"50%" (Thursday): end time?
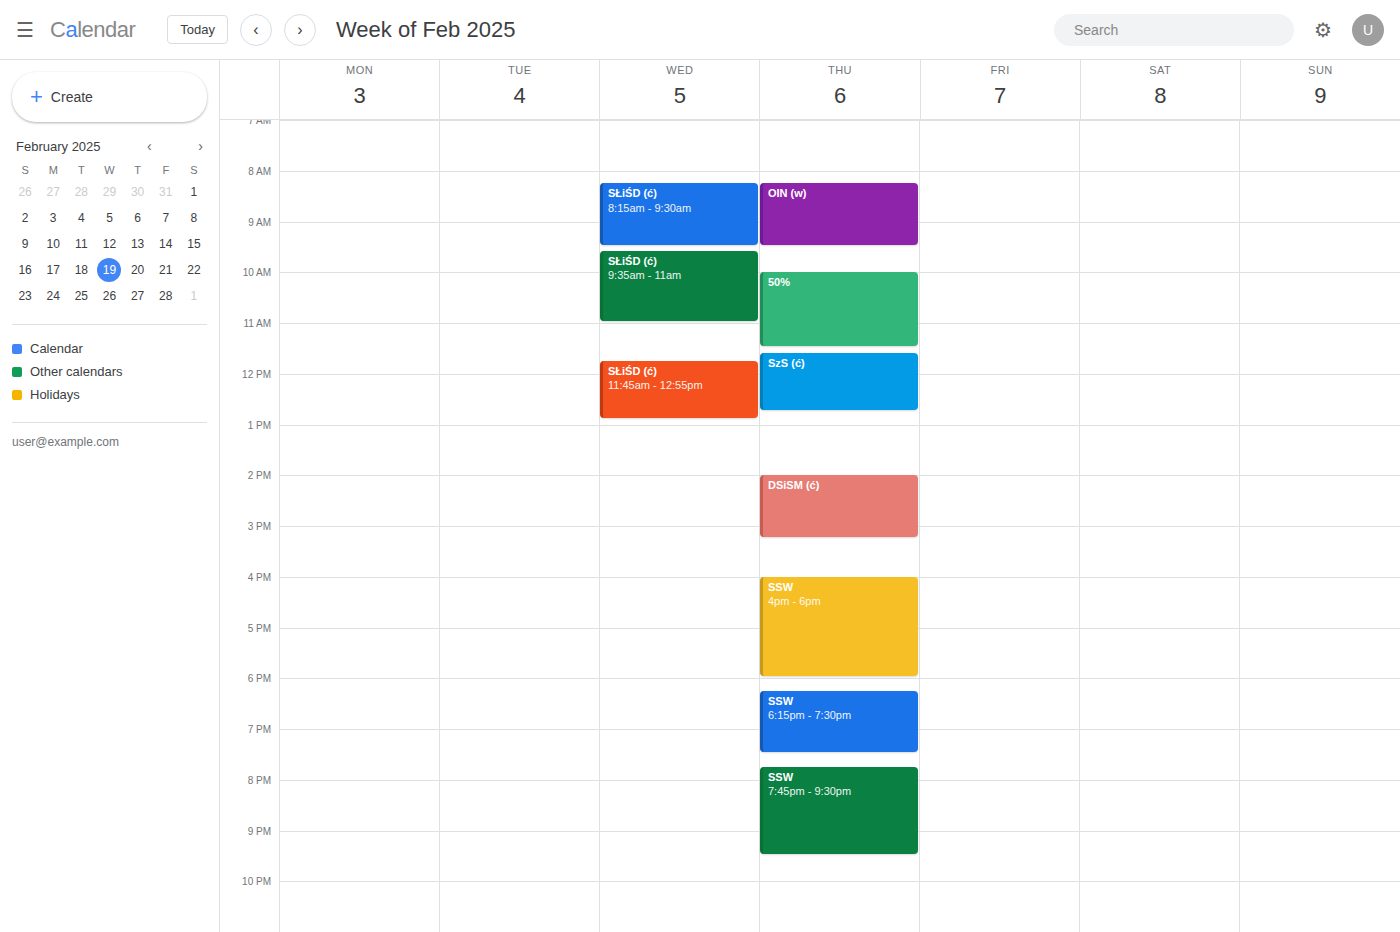
11:30 AM